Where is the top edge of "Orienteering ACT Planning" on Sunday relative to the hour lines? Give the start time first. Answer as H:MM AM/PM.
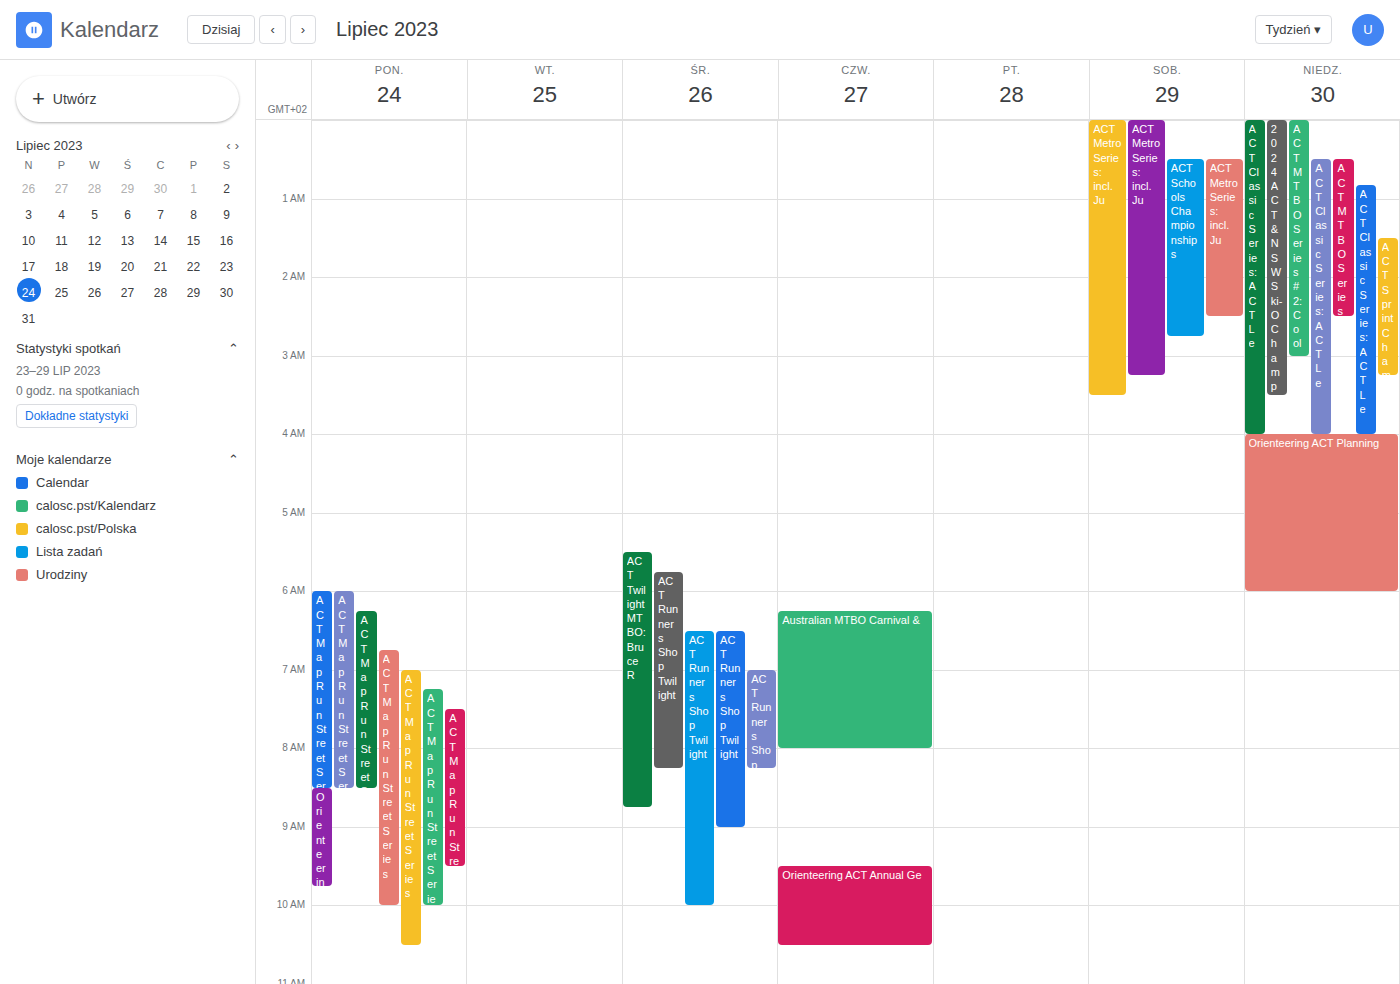
4:00 AM -- exactly on the 4 AM line.